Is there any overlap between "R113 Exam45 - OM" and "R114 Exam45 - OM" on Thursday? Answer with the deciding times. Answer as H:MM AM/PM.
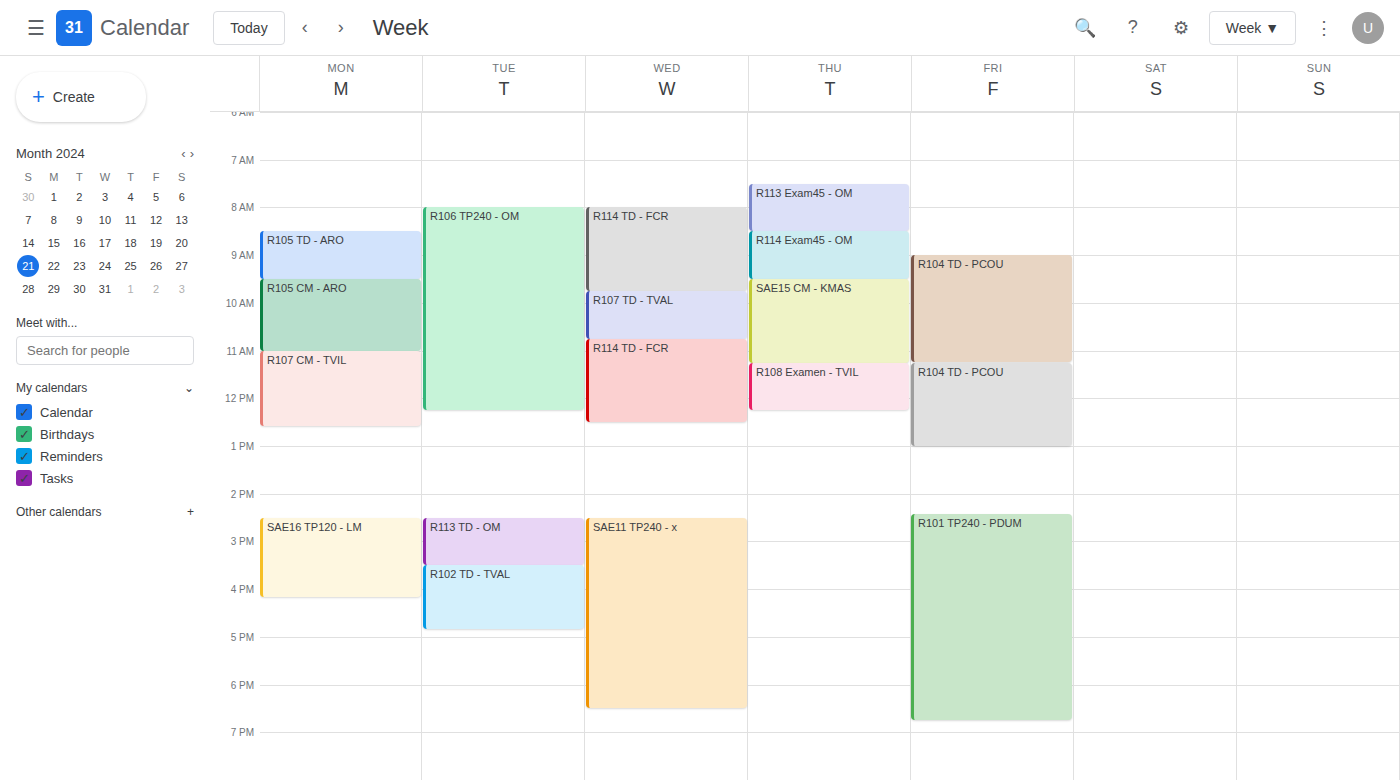
"R113 Exam45 - OM" ends at 8:30 AM, exactly when "R114 Exam45 - OM" starts -- they touch but do not overlap.